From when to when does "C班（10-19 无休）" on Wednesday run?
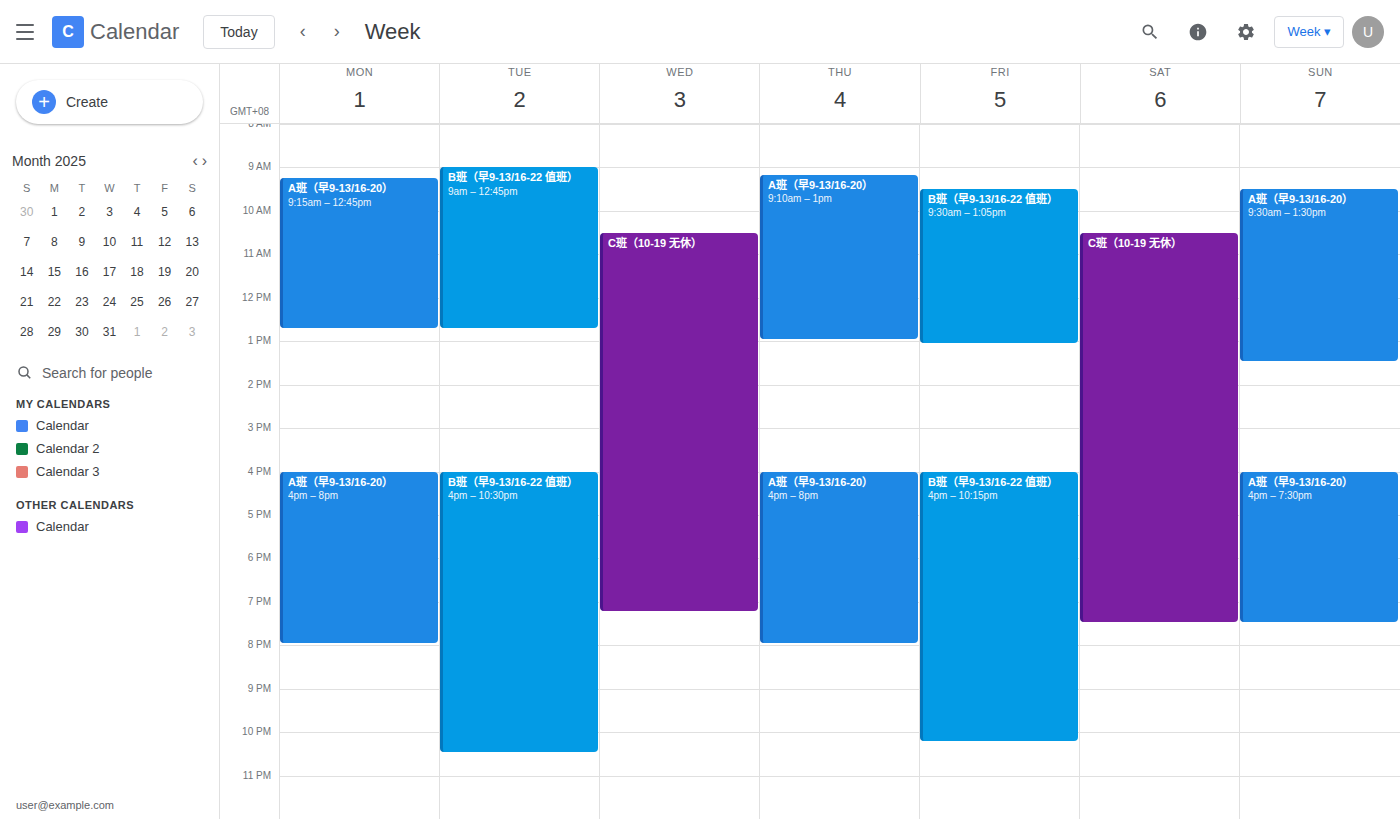
10:30 AM to 7:15 PM